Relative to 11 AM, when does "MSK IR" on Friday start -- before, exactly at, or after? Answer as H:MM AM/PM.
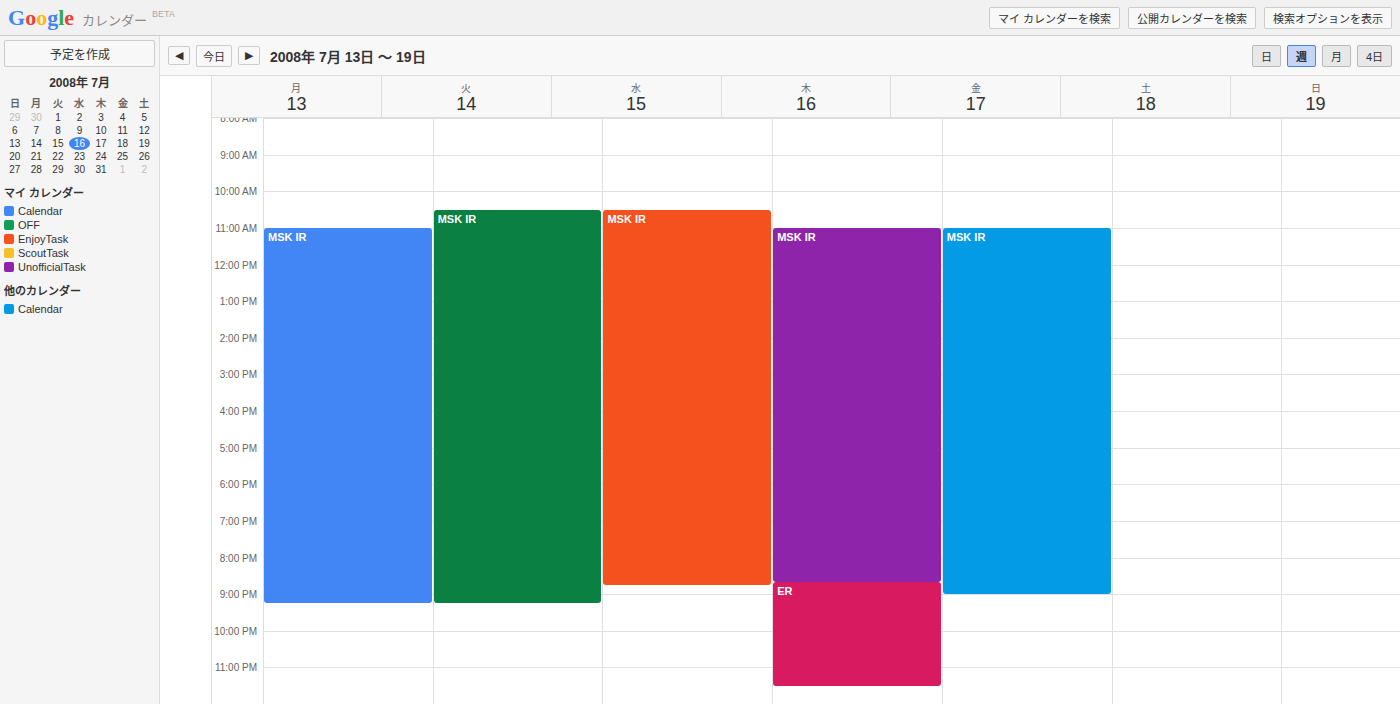
11:00 AM -- exactly at 11 AM, on the 11 AM line.